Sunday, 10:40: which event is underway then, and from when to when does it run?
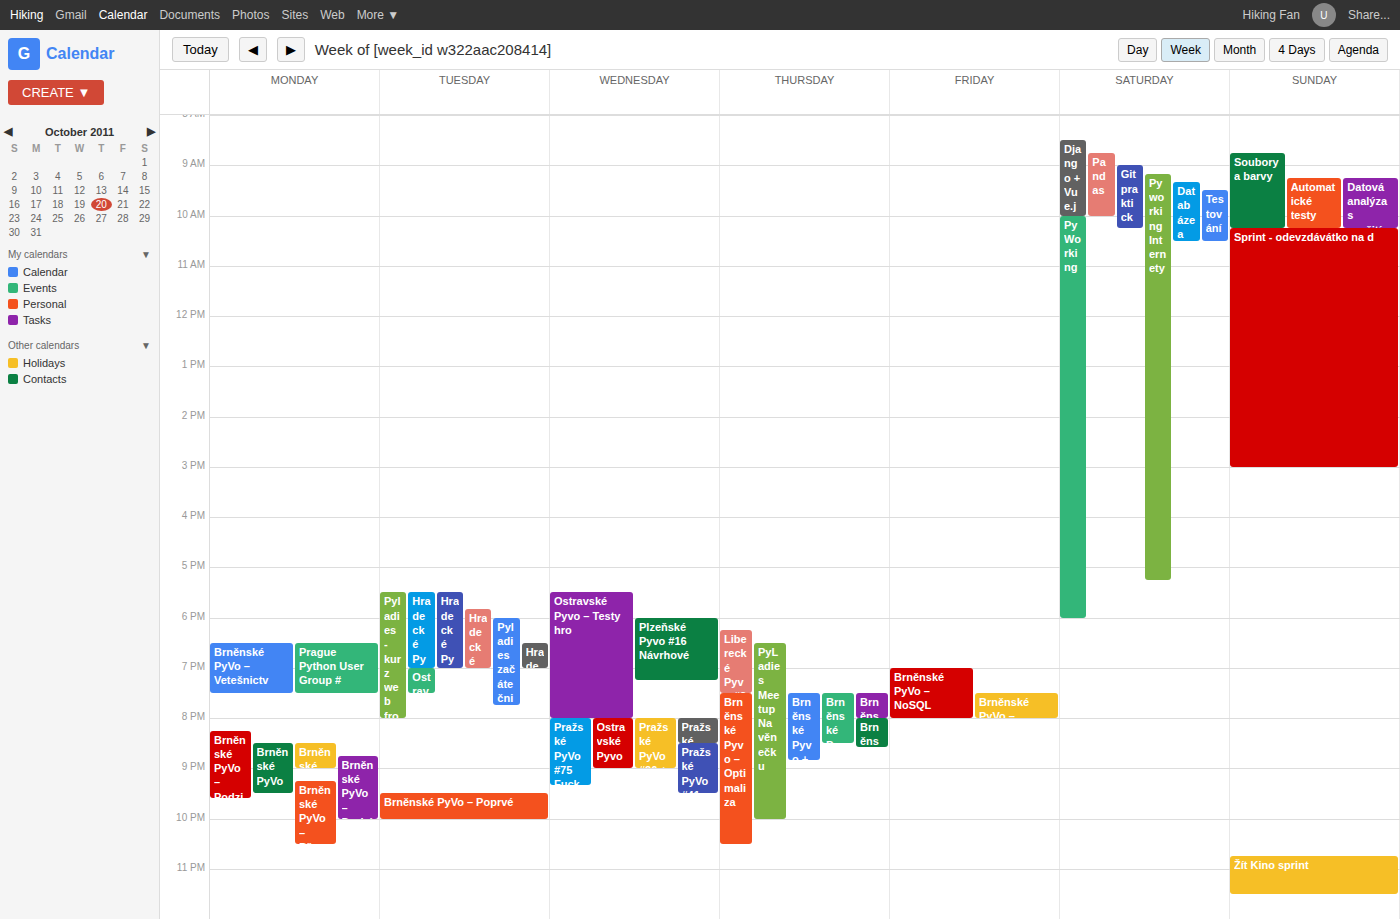
"Sprint - odevzdávátko na d", 10:15 to 15:00